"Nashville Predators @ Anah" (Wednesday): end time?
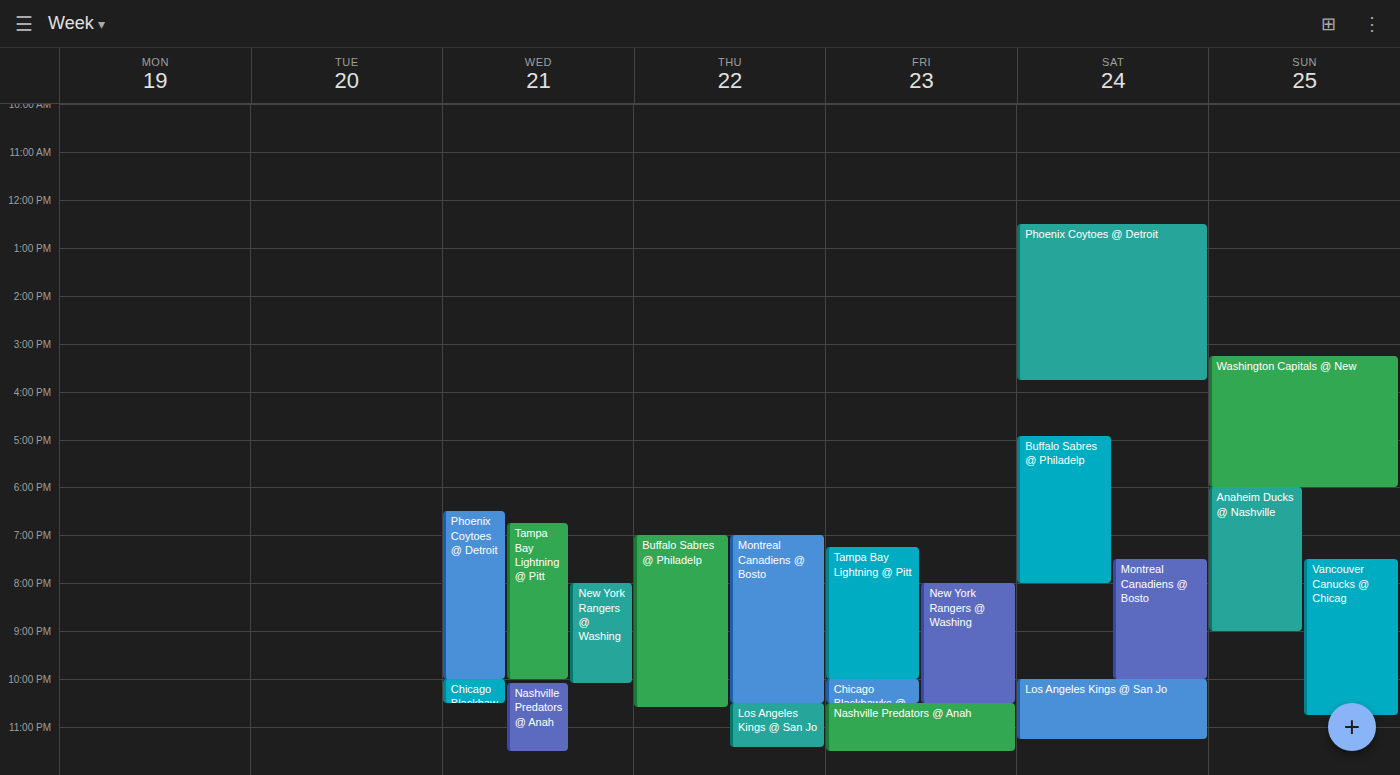
23:30